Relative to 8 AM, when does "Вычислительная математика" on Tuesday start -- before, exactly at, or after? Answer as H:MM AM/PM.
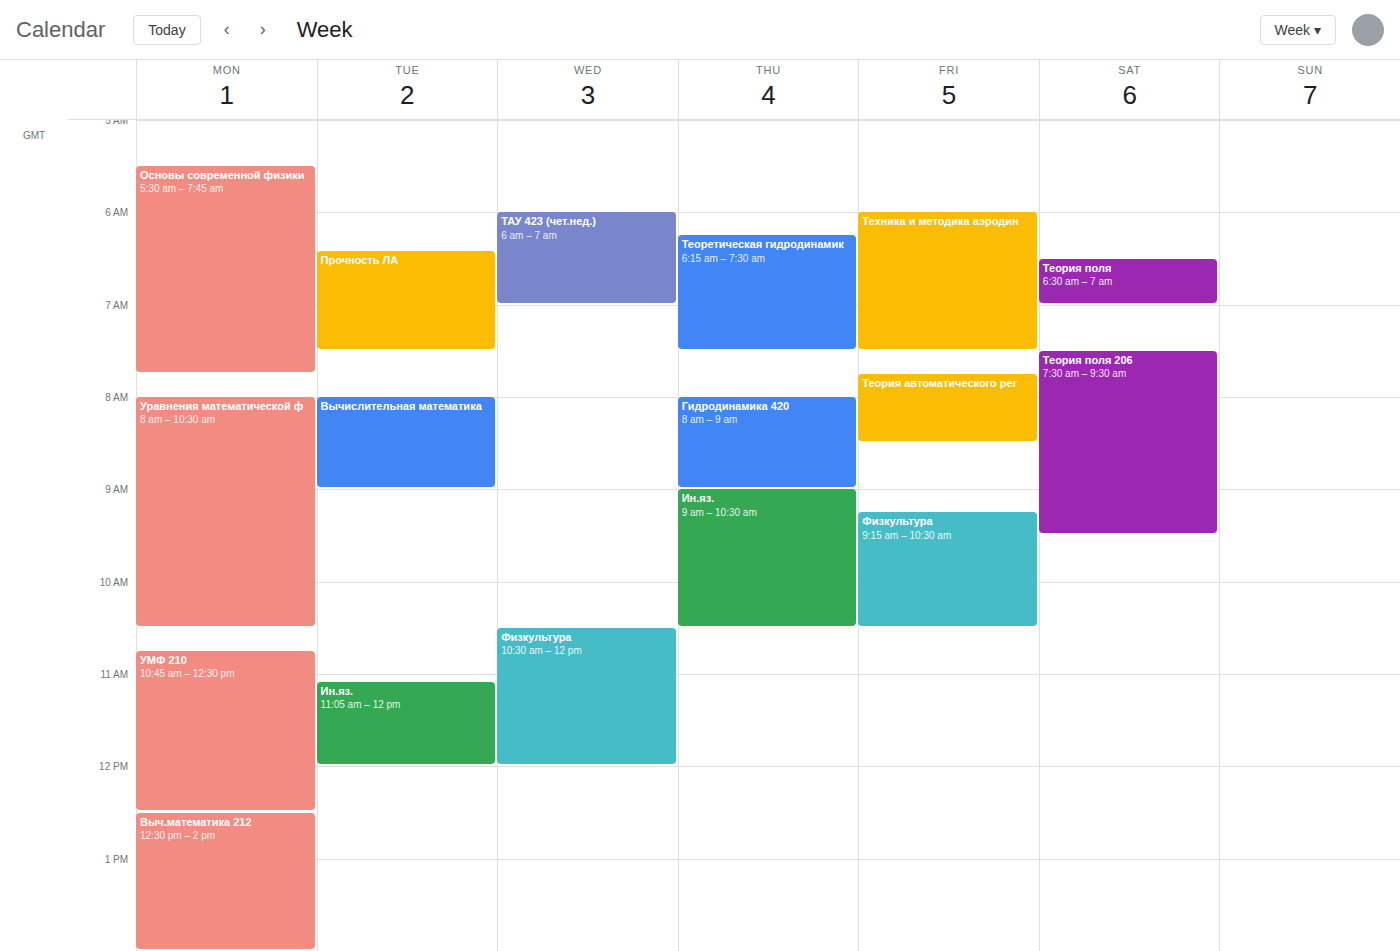
8:00 AM -- exactly at 8 AM, on the 8 AM line.